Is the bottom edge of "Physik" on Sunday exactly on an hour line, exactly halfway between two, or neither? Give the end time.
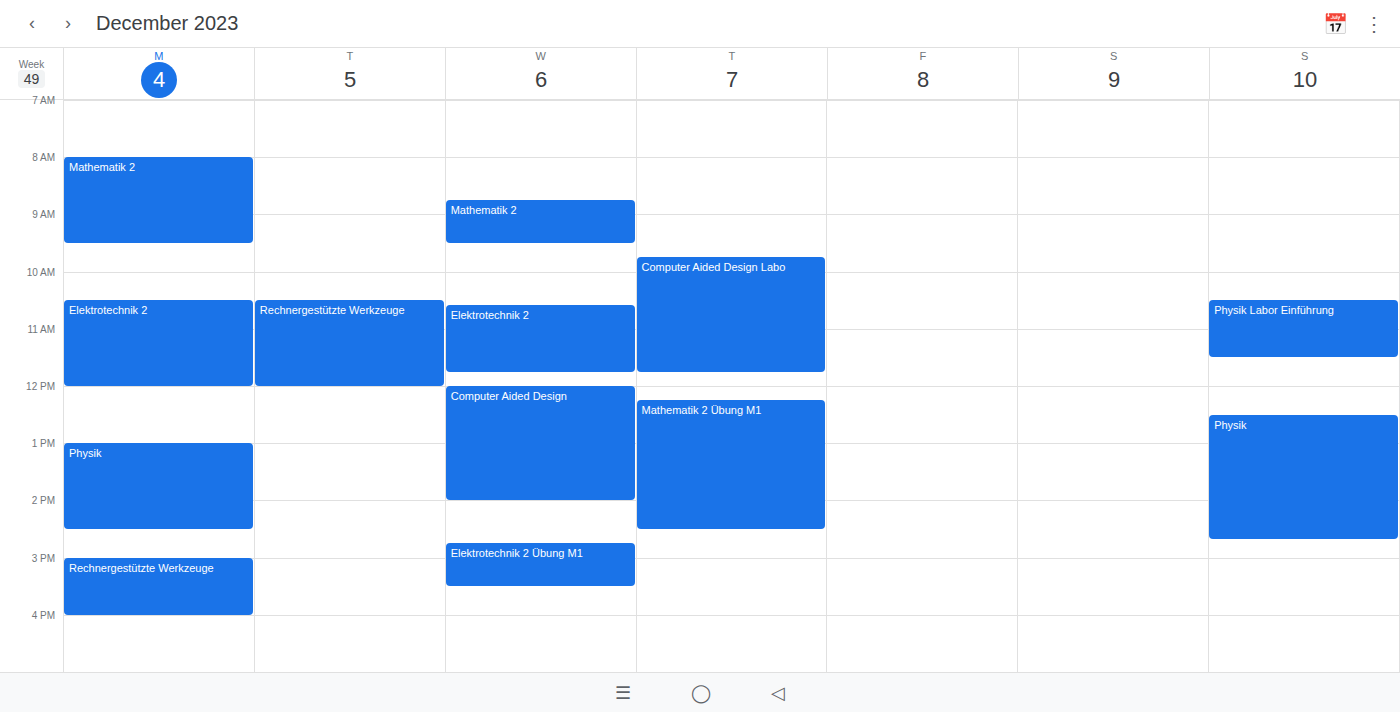
2:40 PM -- neither: 40 minutes below the 2 PM line and 20 minutes above the 3 PM line.